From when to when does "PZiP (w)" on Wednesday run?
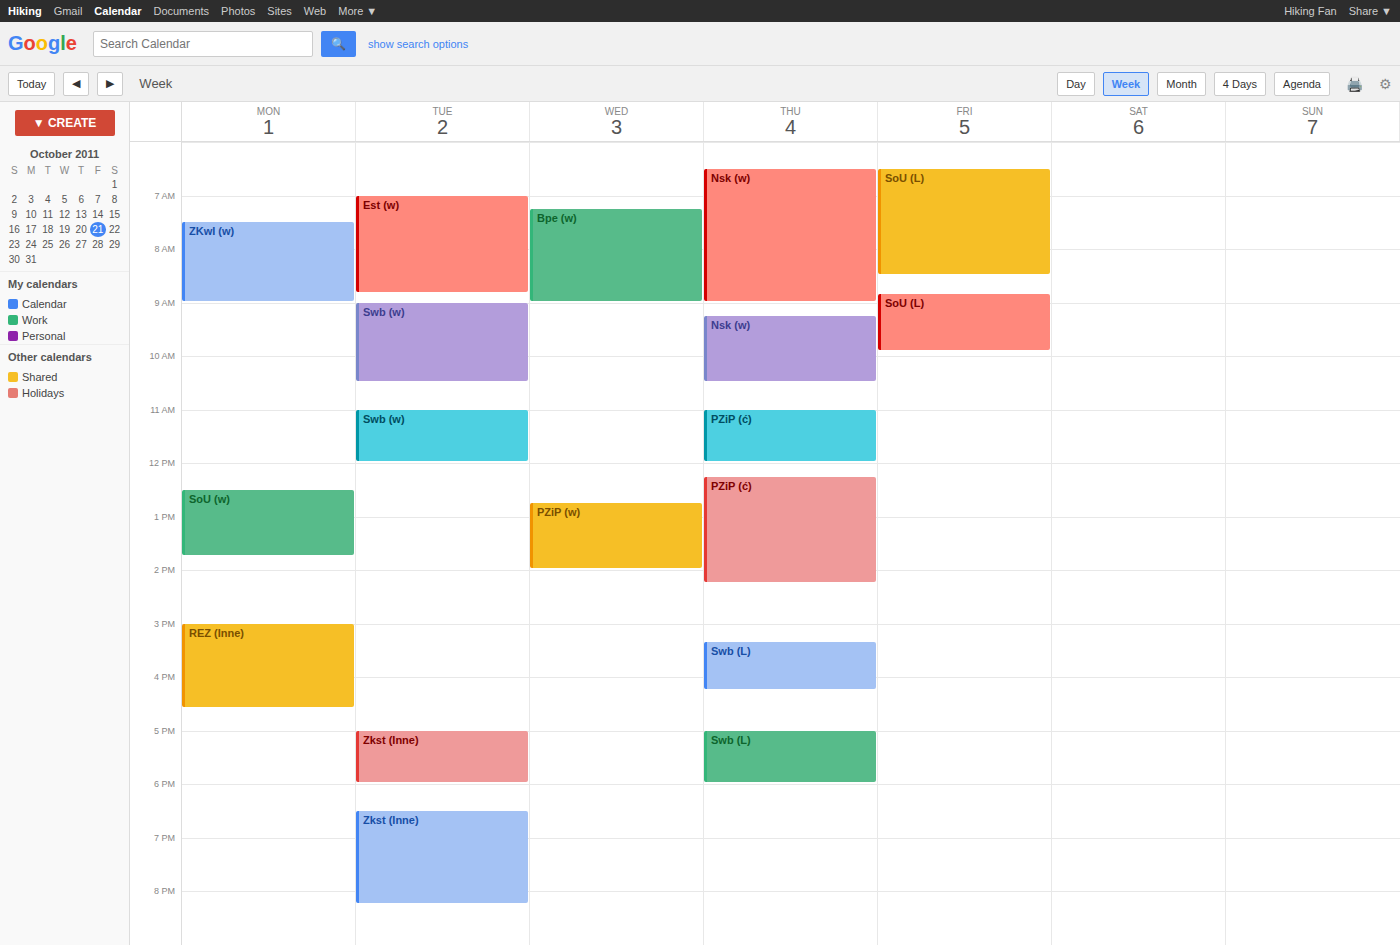
12:45 PM to 2:00 PM